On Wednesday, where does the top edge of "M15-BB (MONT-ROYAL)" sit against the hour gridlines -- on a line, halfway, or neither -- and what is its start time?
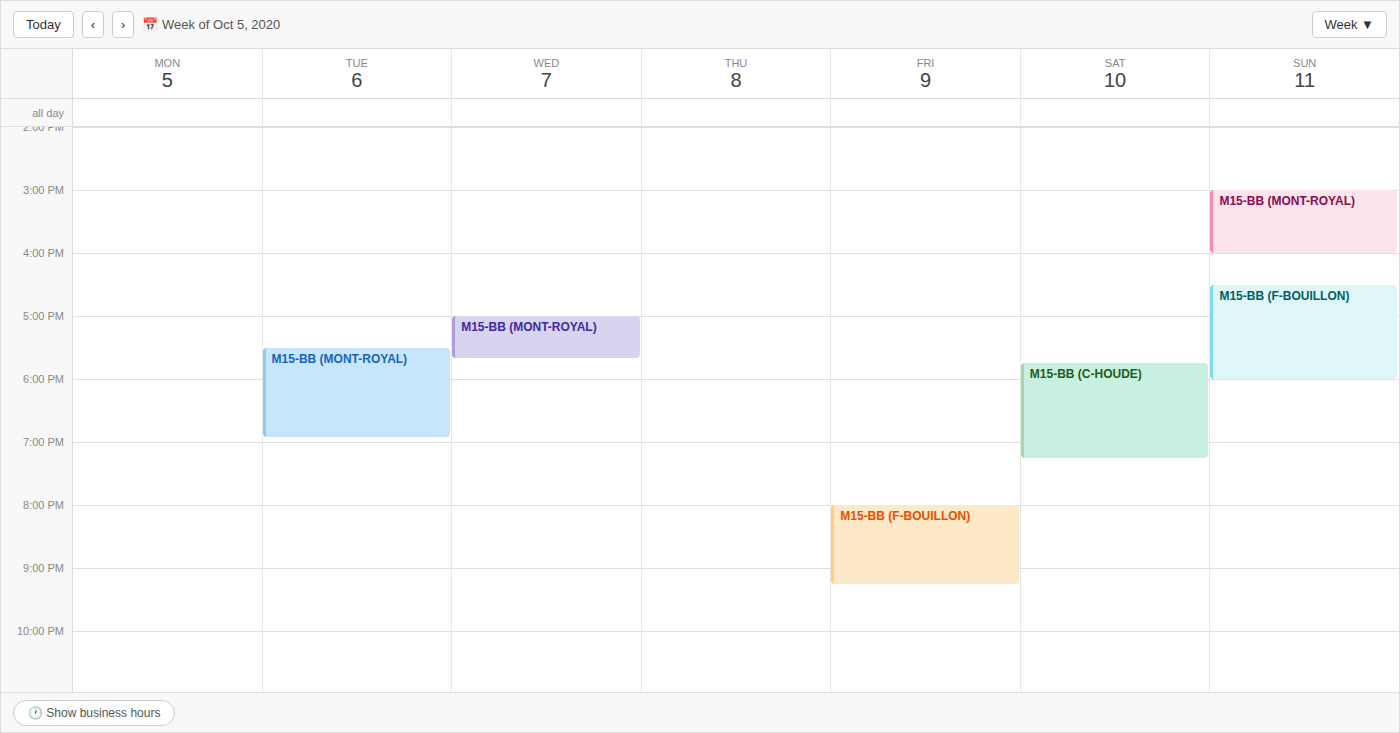
17:00 -- exactly on the 17:00 line.